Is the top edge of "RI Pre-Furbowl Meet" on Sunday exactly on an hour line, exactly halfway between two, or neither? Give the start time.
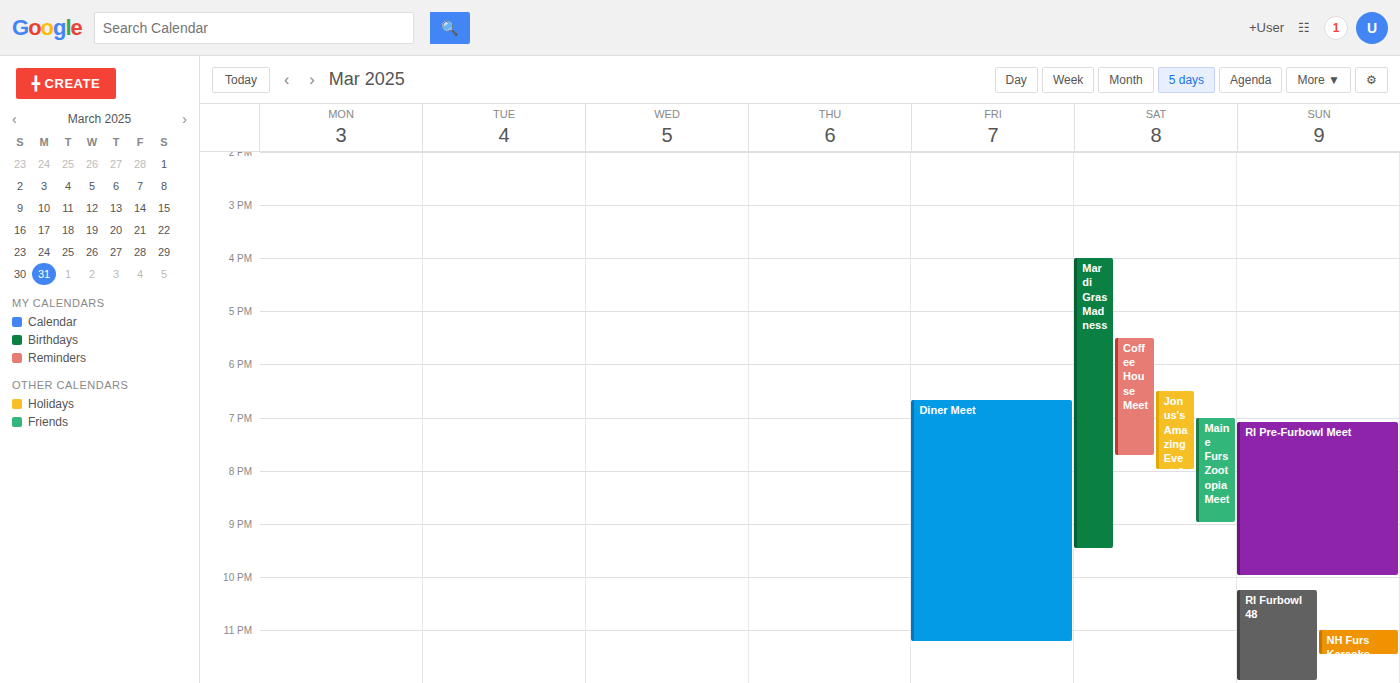
19:05 -- neither: 5 minutes below the 19:00 line and 55 minutes above the 20:00 line.